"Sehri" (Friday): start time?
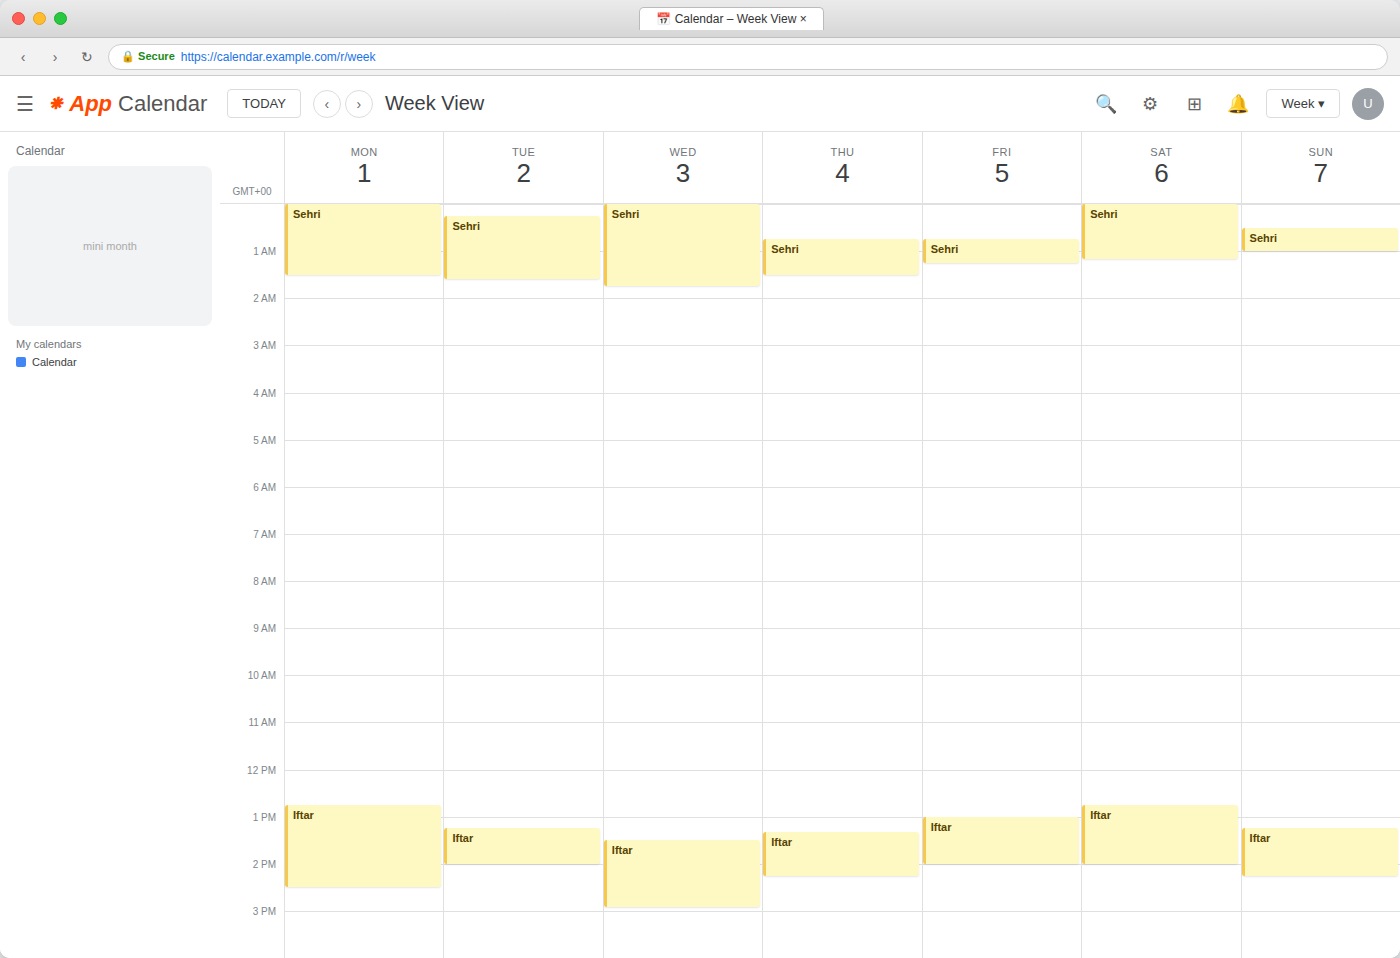
12:45 AM